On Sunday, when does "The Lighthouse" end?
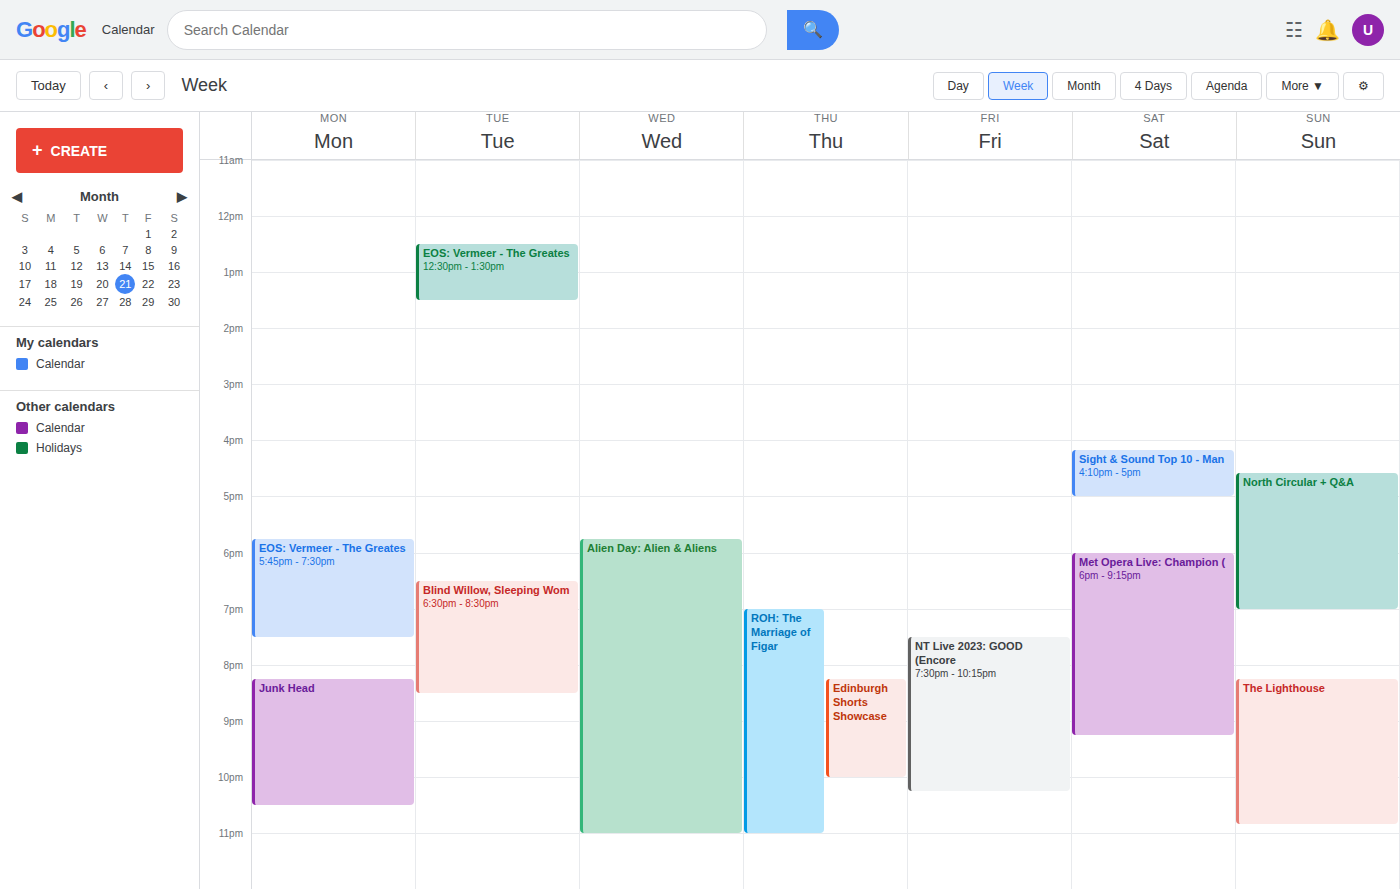
22:50